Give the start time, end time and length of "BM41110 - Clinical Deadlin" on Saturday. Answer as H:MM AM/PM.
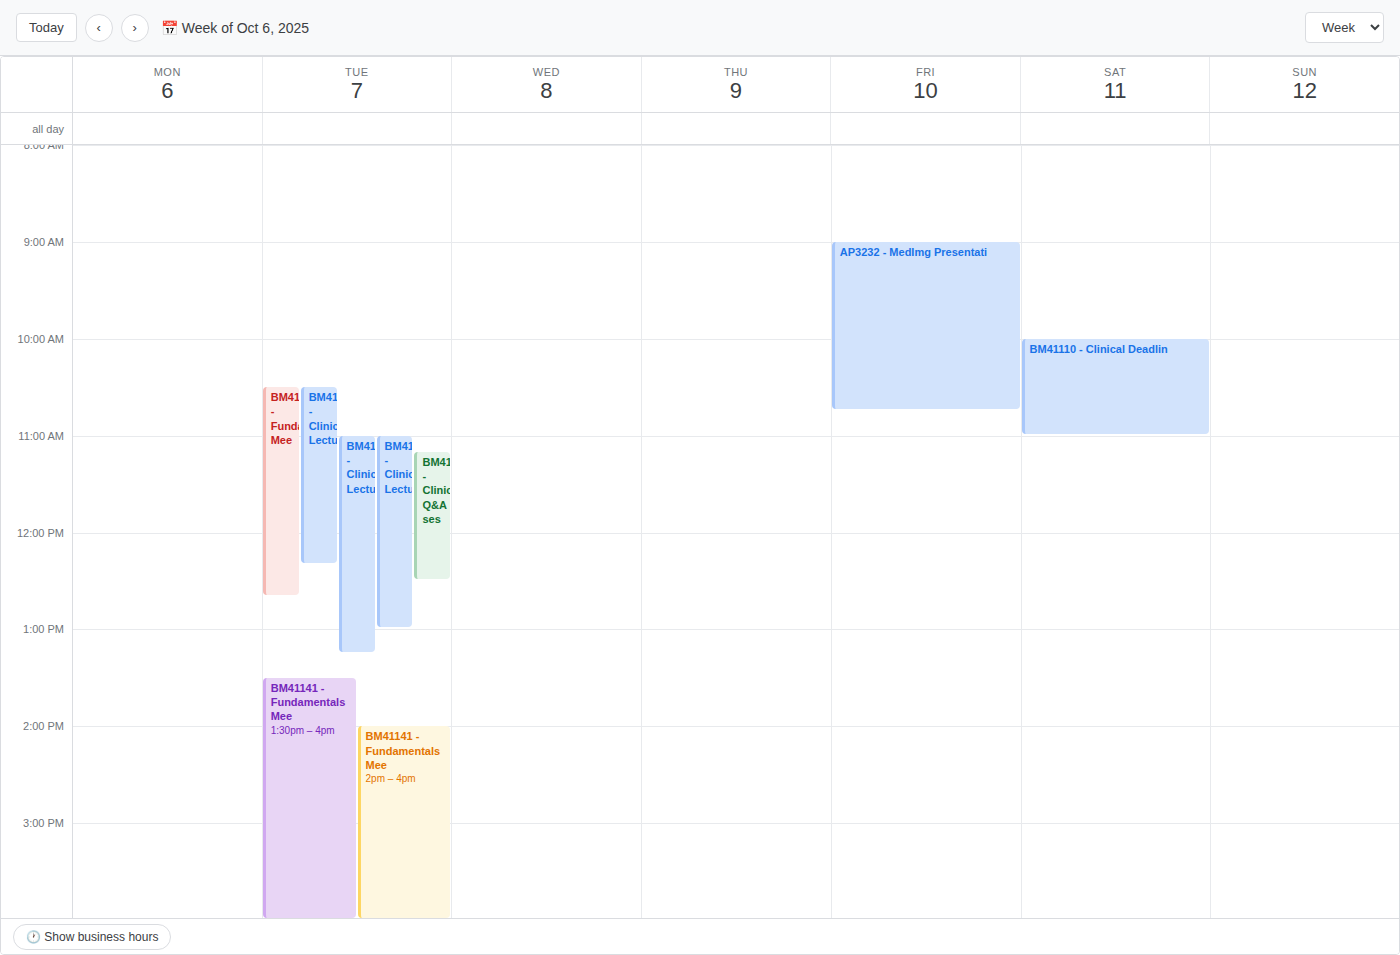
10:00 AM to 11:00 AM, 1 hour